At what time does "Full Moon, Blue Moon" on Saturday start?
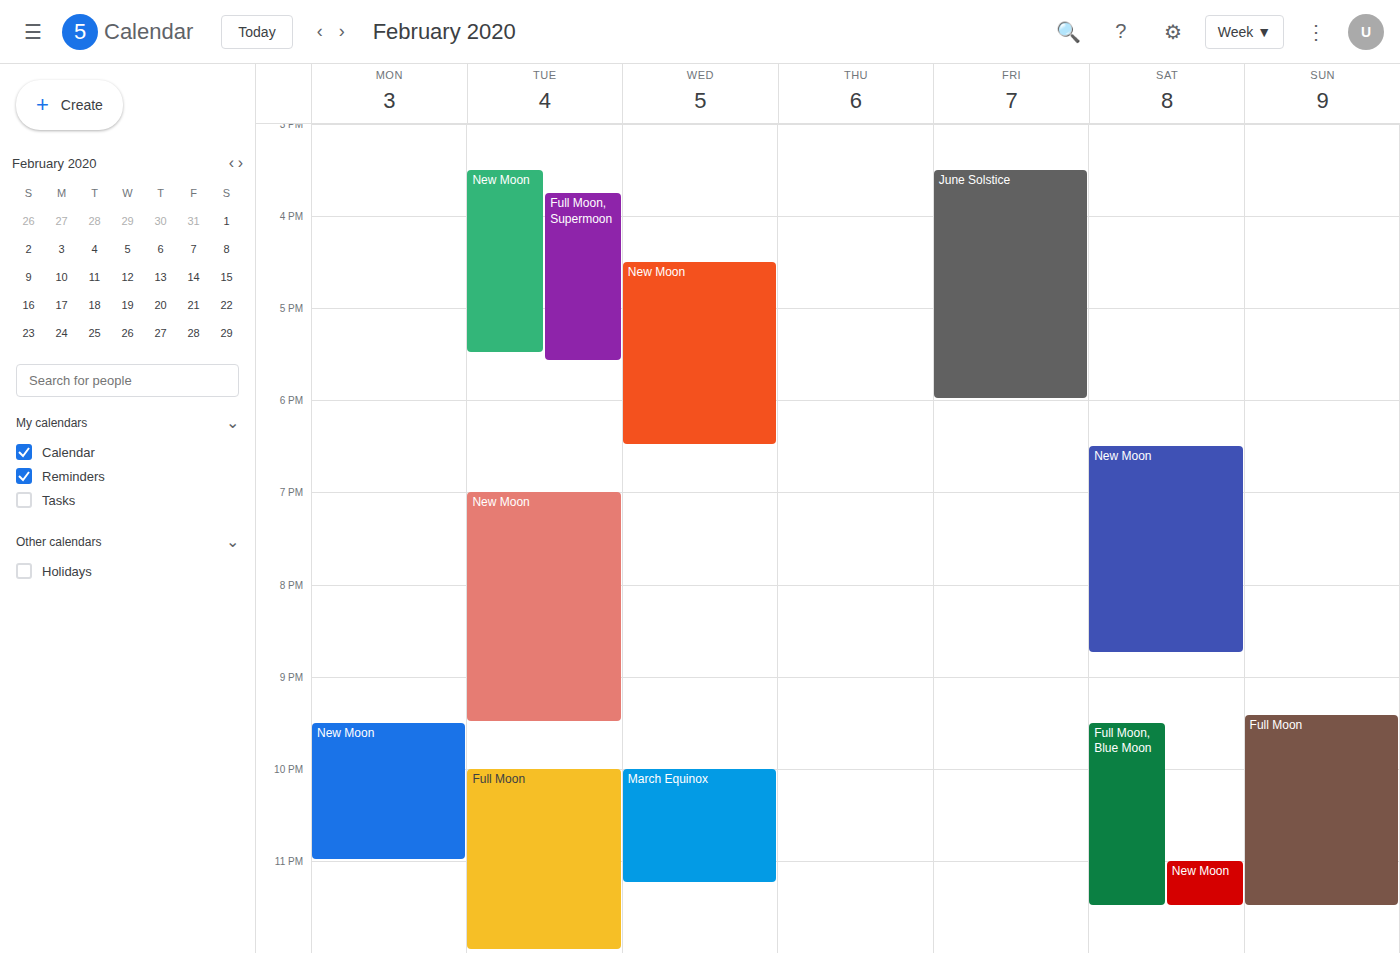
9:30 PM